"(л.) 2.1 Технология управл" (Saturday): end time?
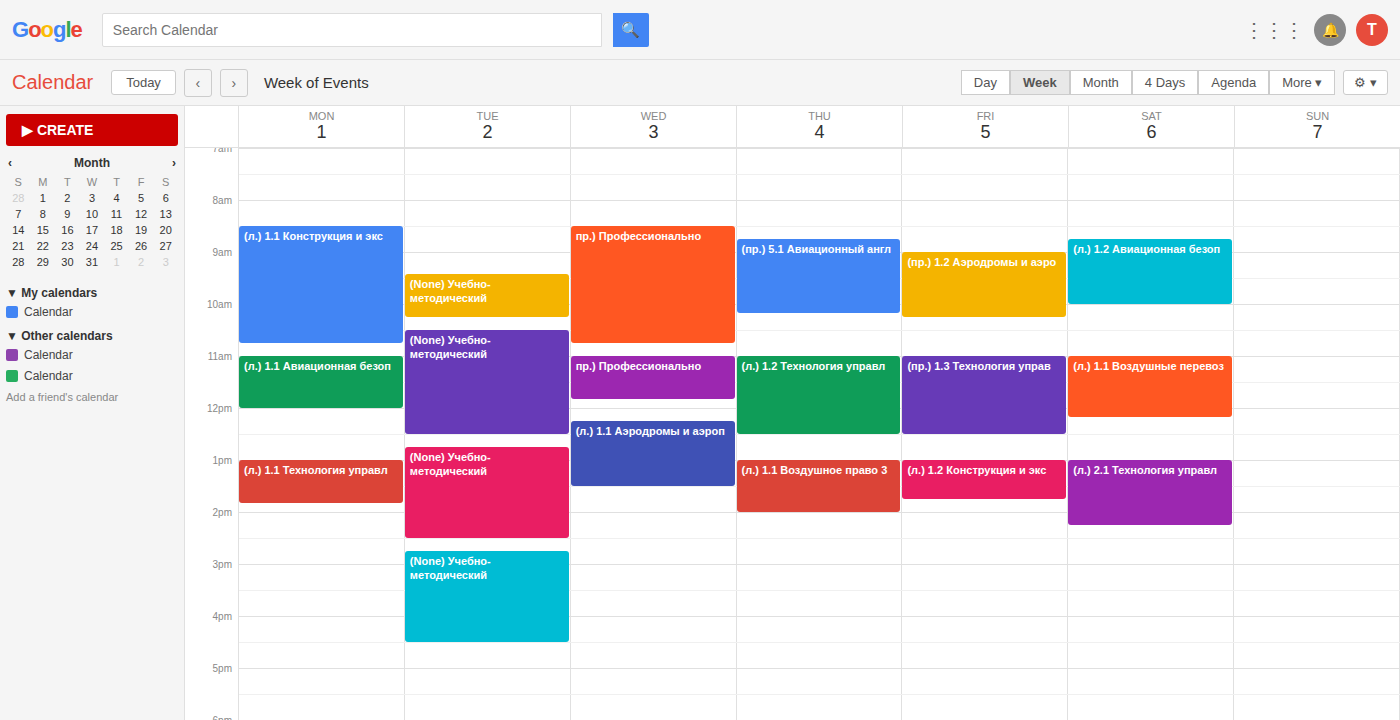
2:15 PM